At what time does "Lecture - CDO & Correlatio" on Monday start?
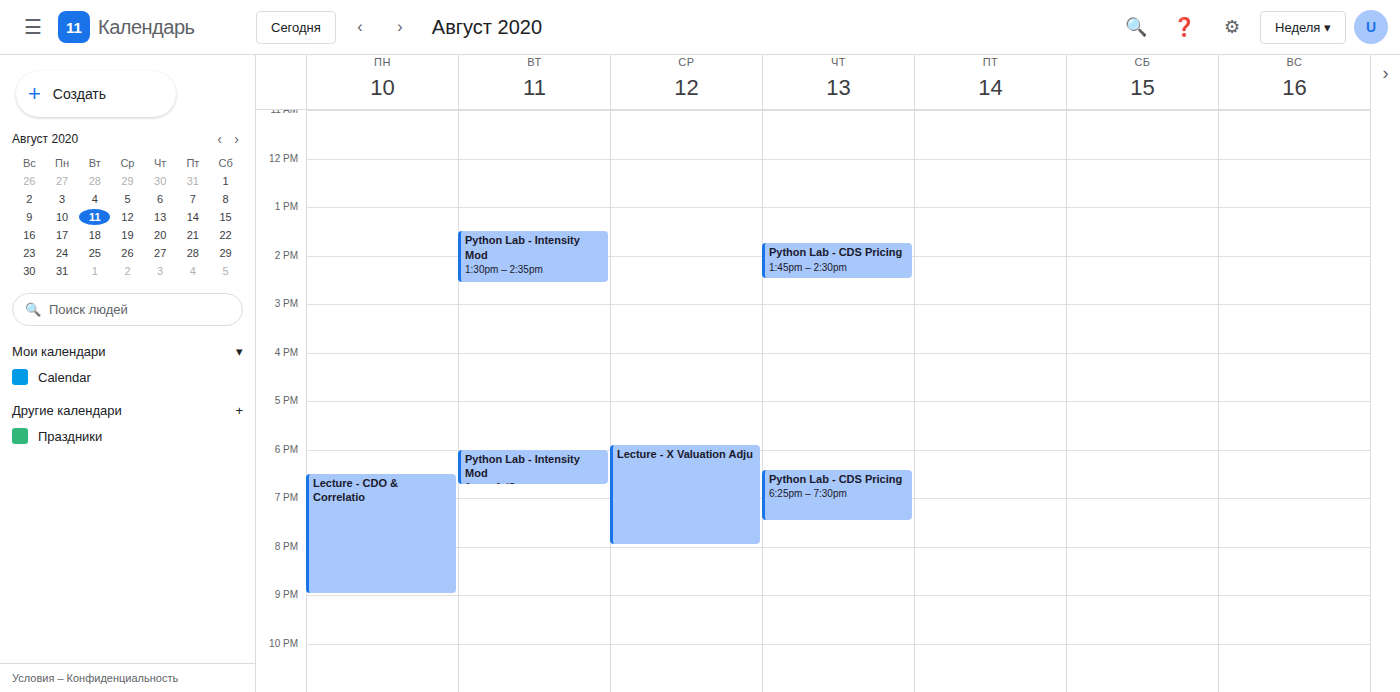
6:30 PM